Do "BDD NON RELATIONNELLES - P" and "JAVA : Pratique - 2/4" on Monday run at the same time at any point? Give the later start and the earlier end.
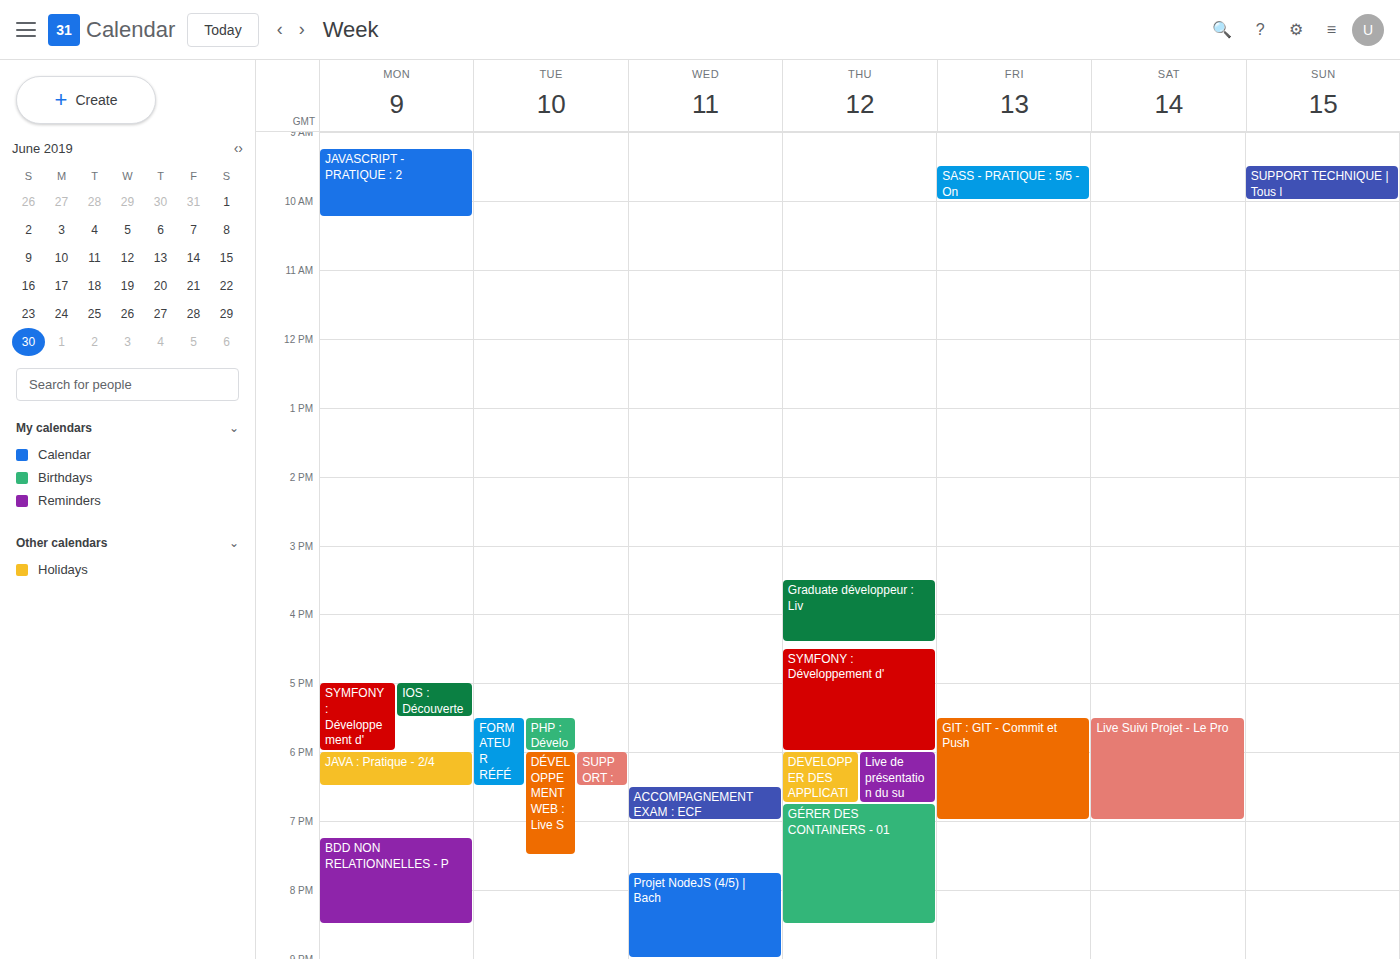
"JAVA : Pratique - 2/4" ends at 6:30 PM and "BDD NON RELATIONNELLES - P" starts at 7:15 PM -- no overlap.